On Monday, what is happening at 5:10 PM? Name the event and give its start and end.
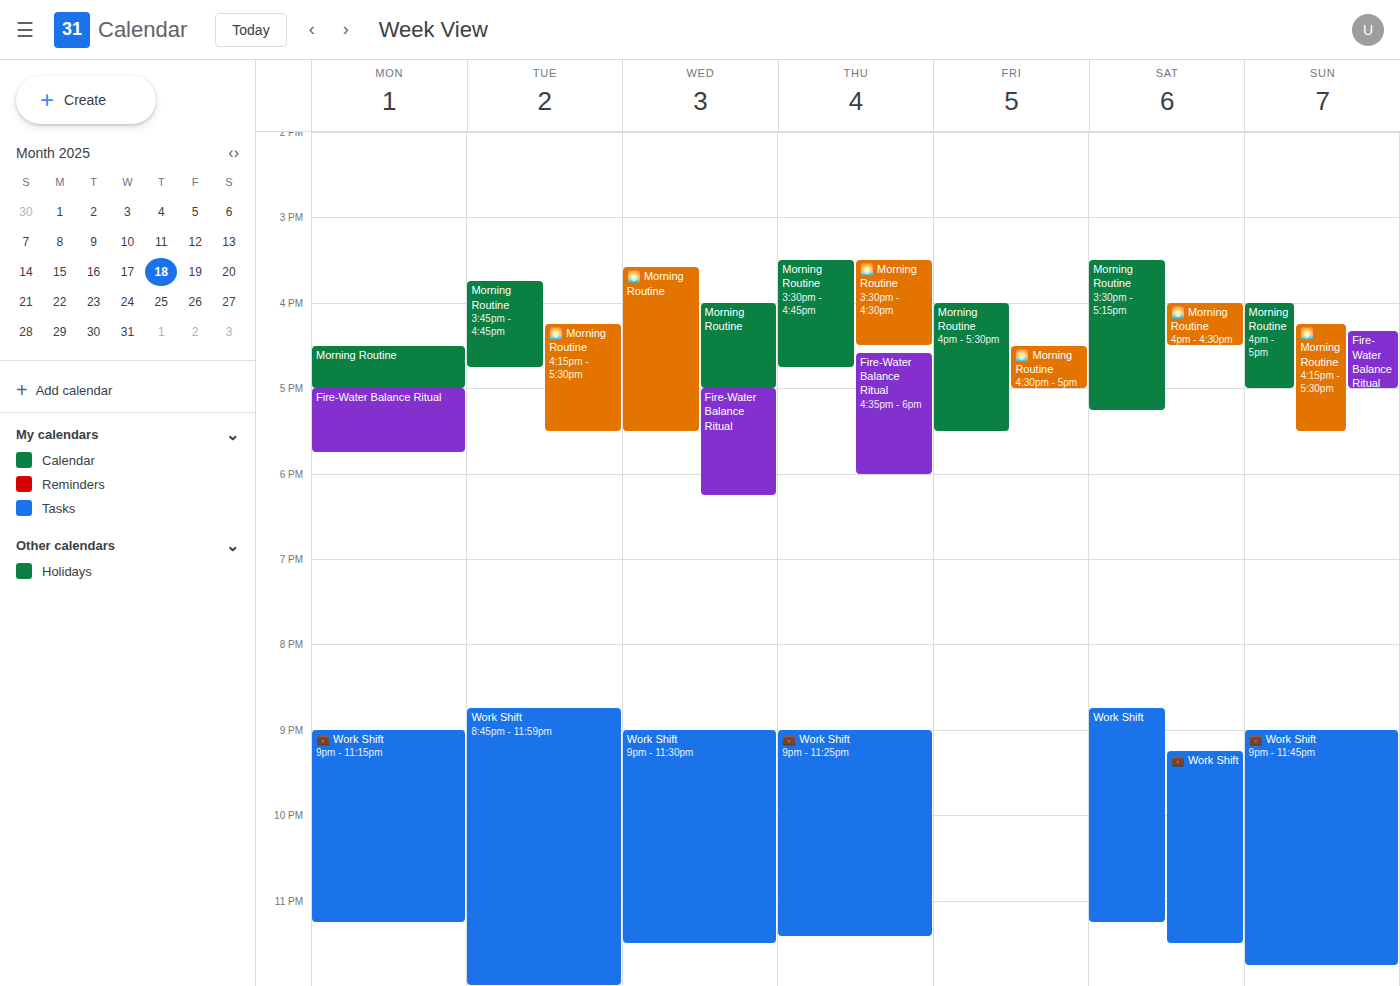
"Fire-Water Balance Ritual", 5:00 PM to 5:45 PM